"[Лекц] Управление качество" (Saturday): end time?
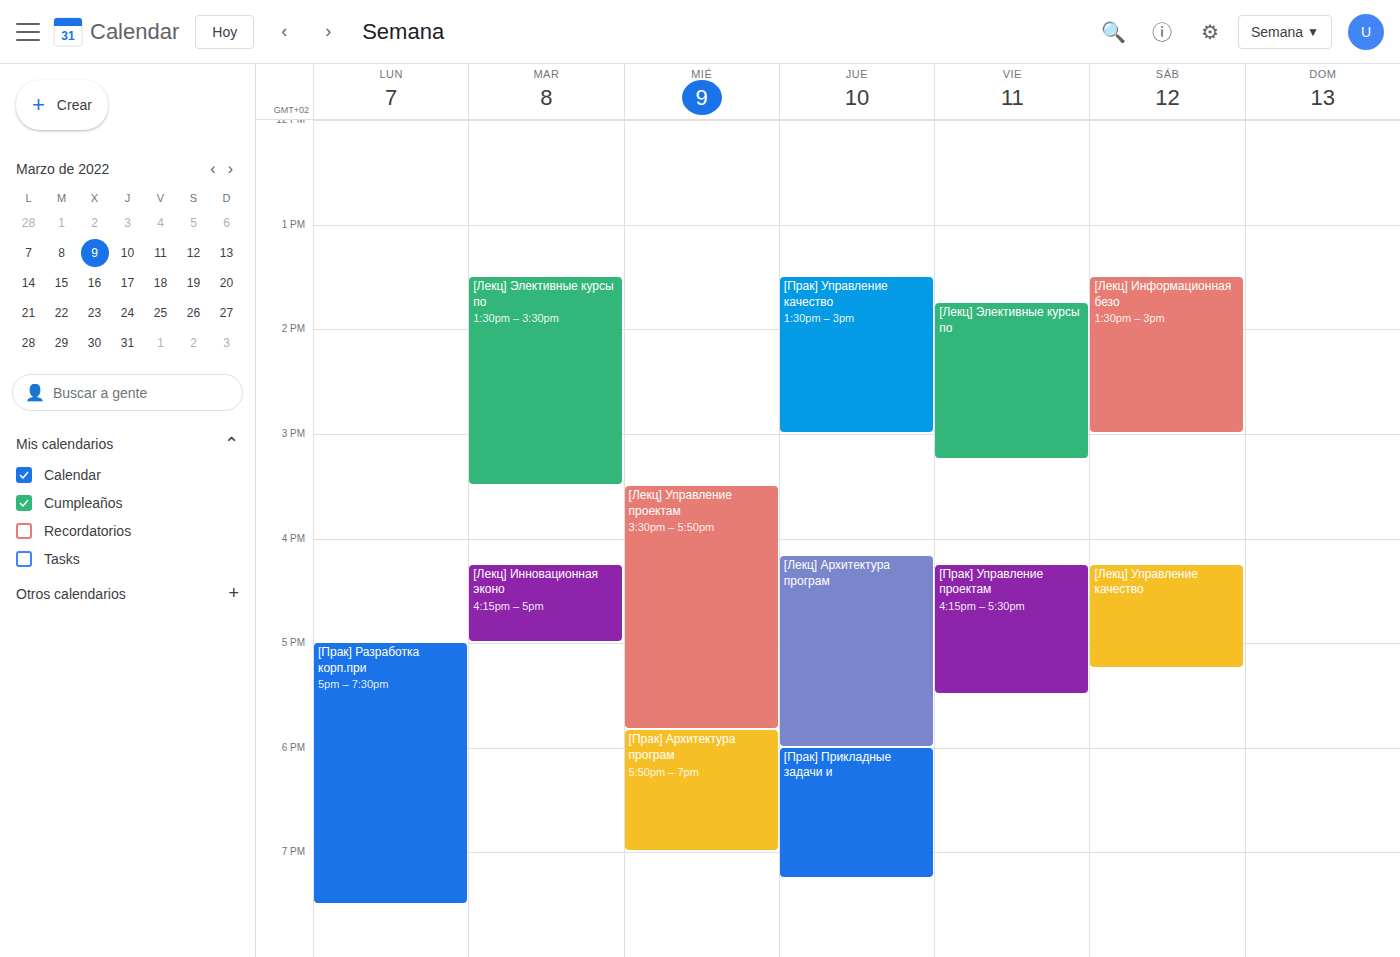
17:15